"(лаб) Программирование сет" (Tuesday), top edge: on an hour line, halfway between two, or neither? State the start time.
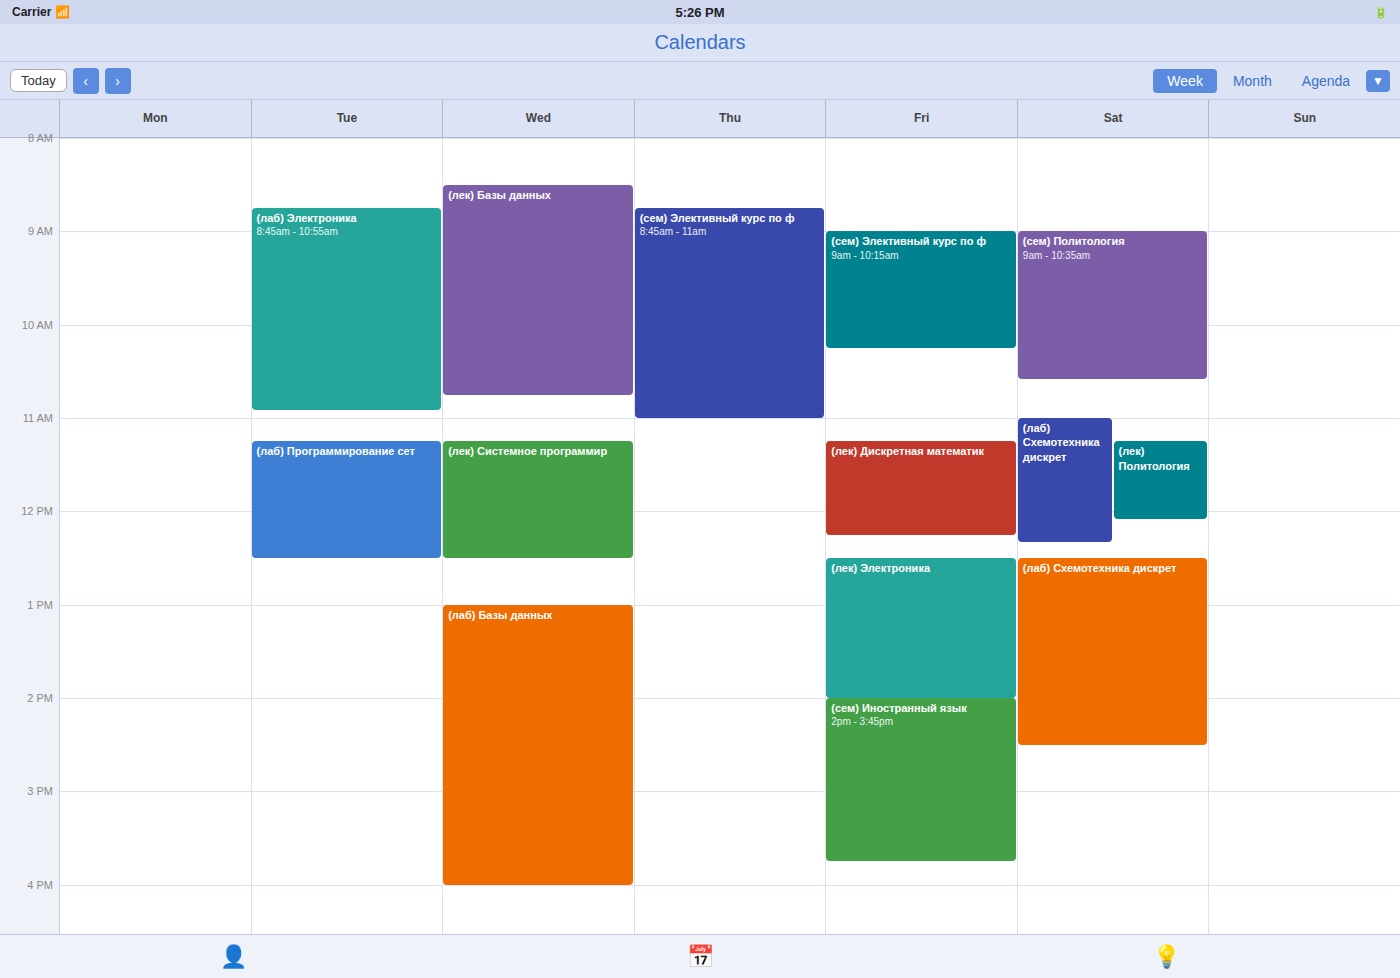
11:15 AM -- neither: a quarter of the way from the 11 AM line to the 12 PM line.